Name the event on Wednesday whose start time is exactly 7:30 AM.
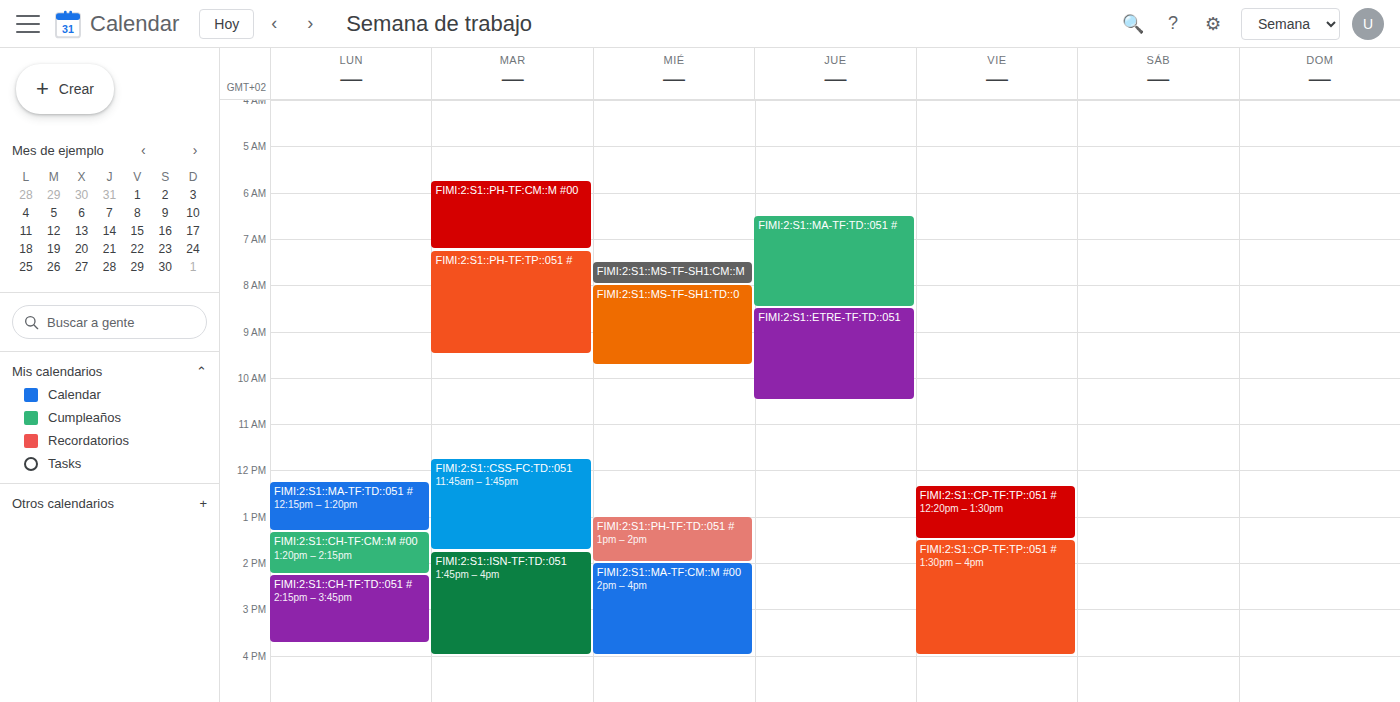
"FIMI:2:S1::MS-TF-SH1:CM::M"